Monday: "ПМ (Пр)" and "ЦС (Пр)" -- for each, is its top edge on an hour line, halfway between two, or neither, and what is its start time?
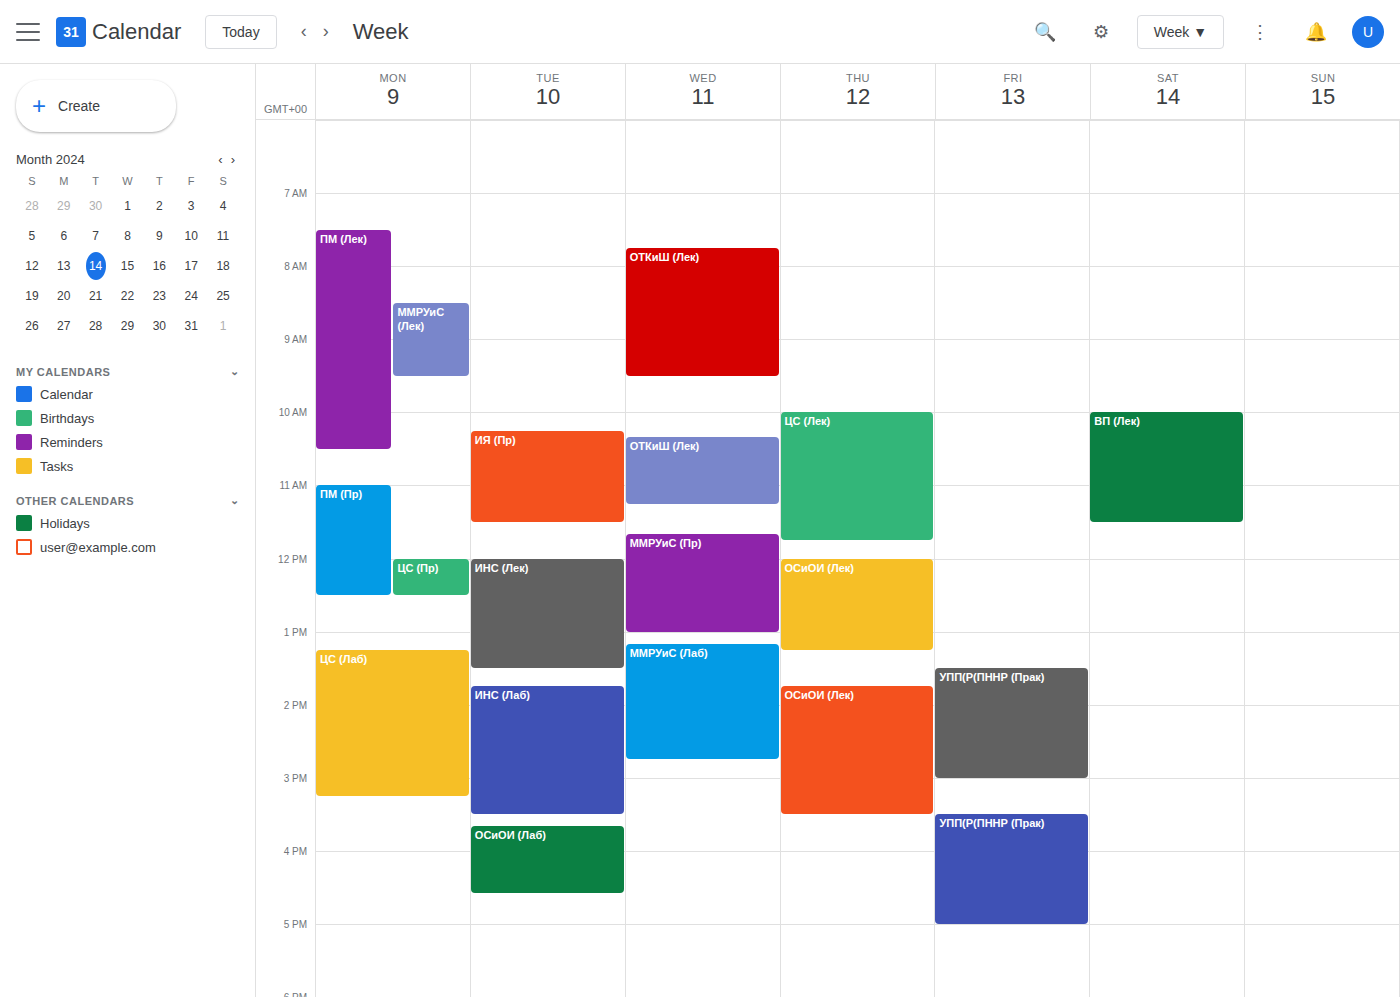
"ПМ (Пр)": 11:00 AM, exactly on the 11 AM line. "ЦС (Пр)": 12:00 PM, exactly on the 12 PM line.